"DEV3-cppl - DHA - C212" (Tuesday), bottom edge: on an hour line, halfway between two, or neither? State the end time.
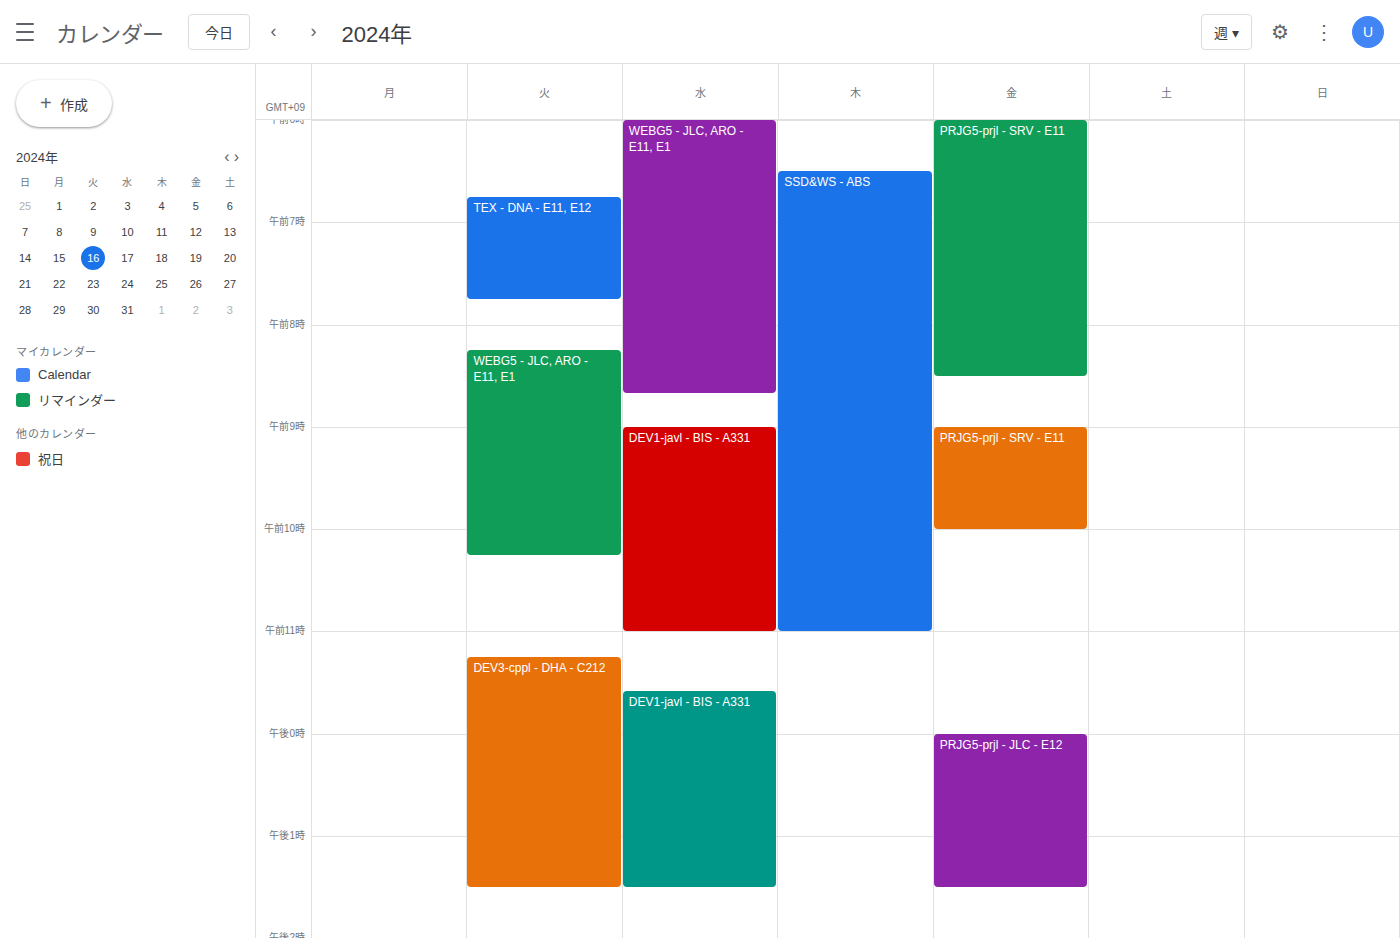
13:30 -- halfway between the 13:00 and 14:00 lines.